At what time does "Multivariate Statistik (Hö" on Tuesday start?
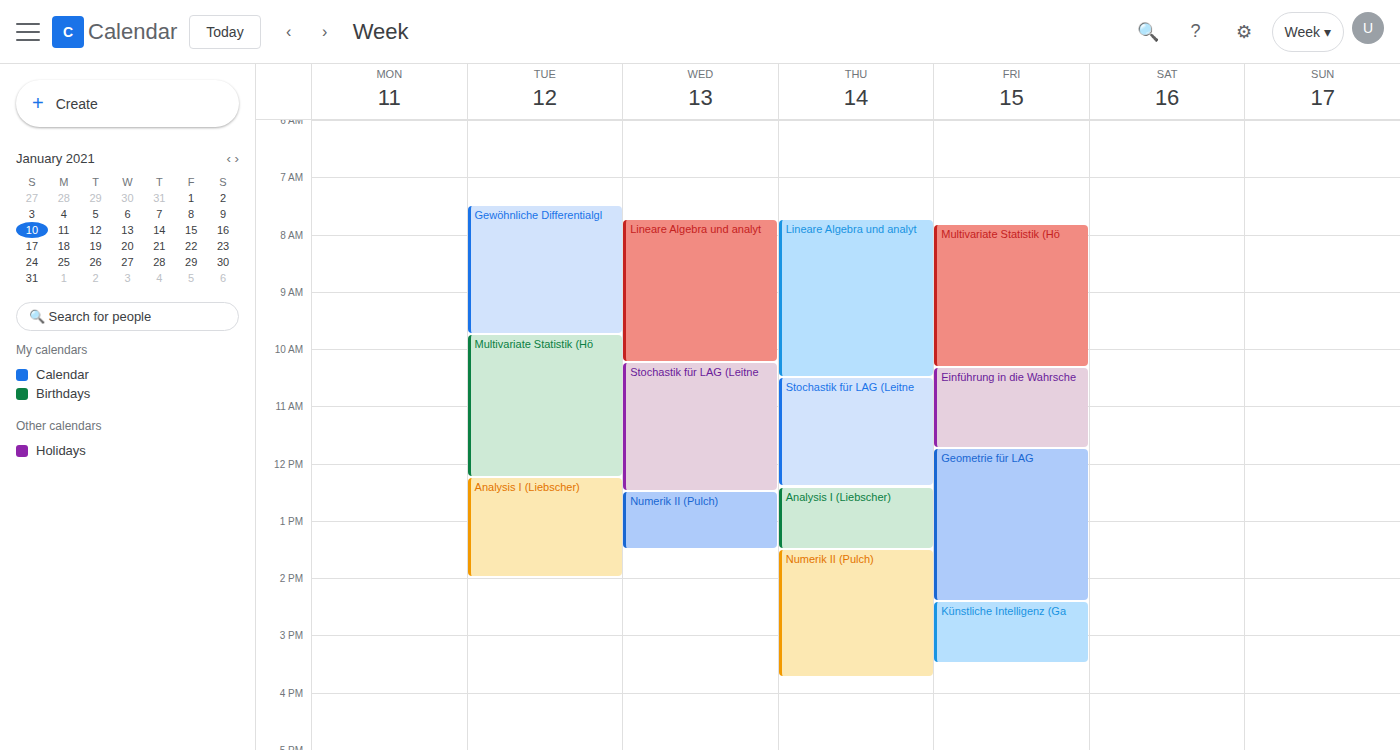
9:45 AM